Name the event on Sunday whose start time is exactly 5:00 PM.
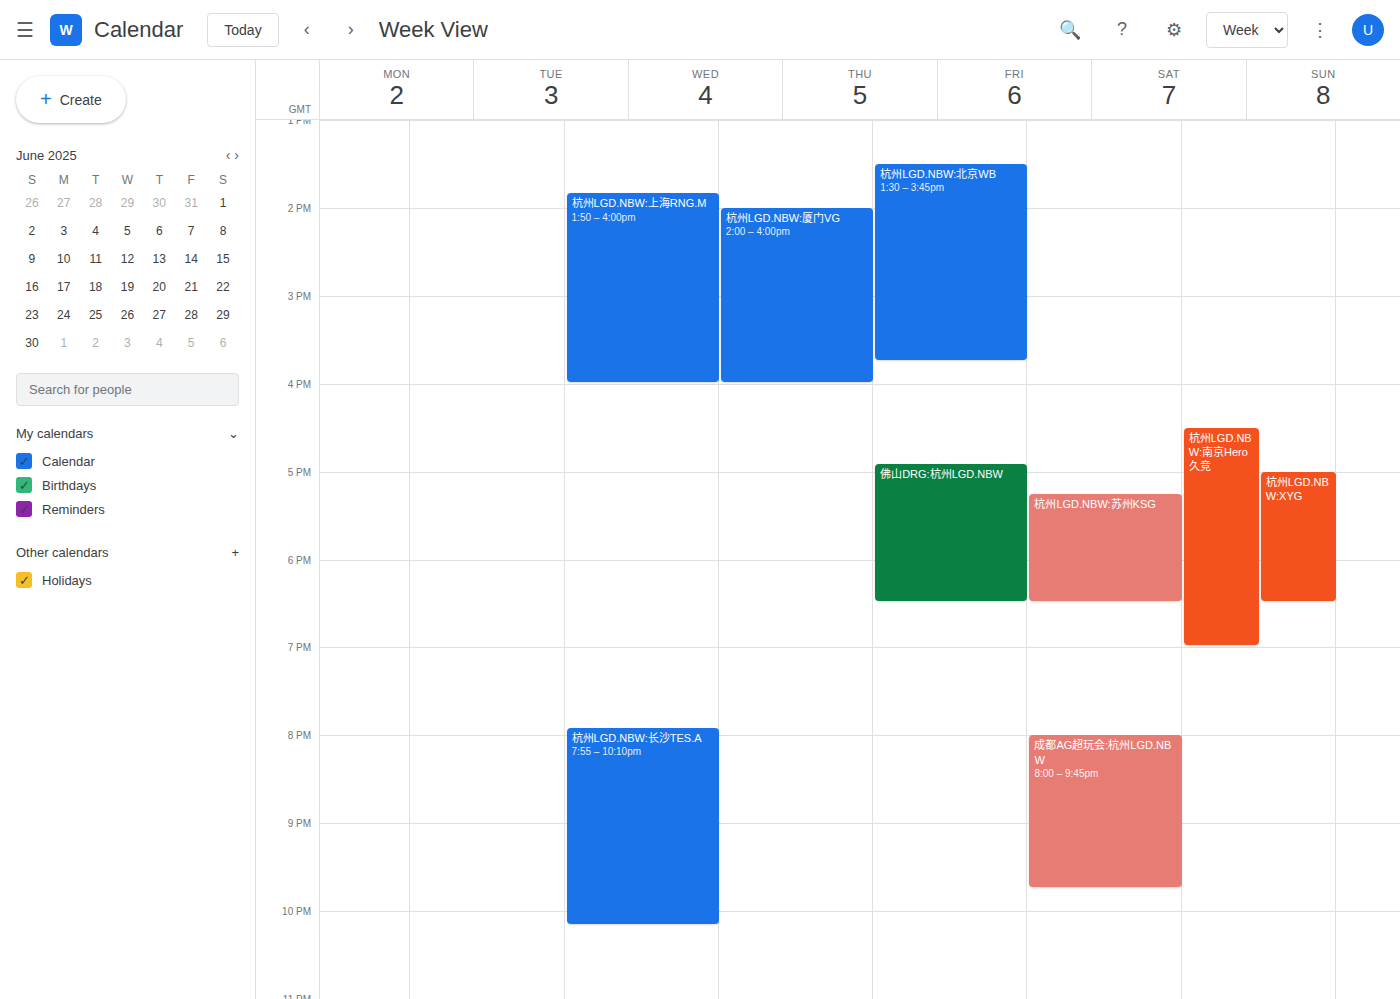
"杭州LGD.NBW:XYG"